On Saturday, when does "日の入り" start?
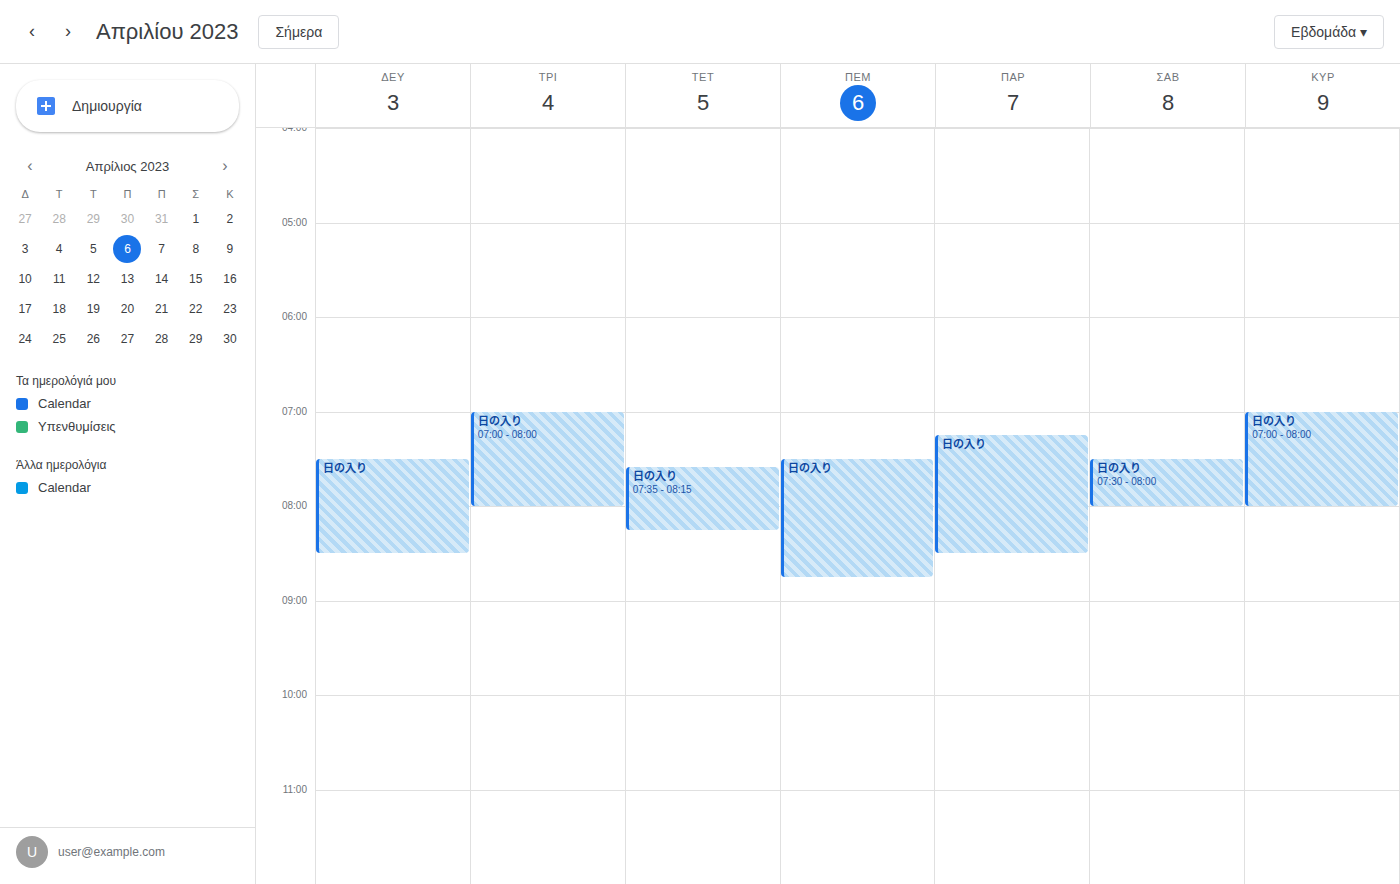
7:30 AM